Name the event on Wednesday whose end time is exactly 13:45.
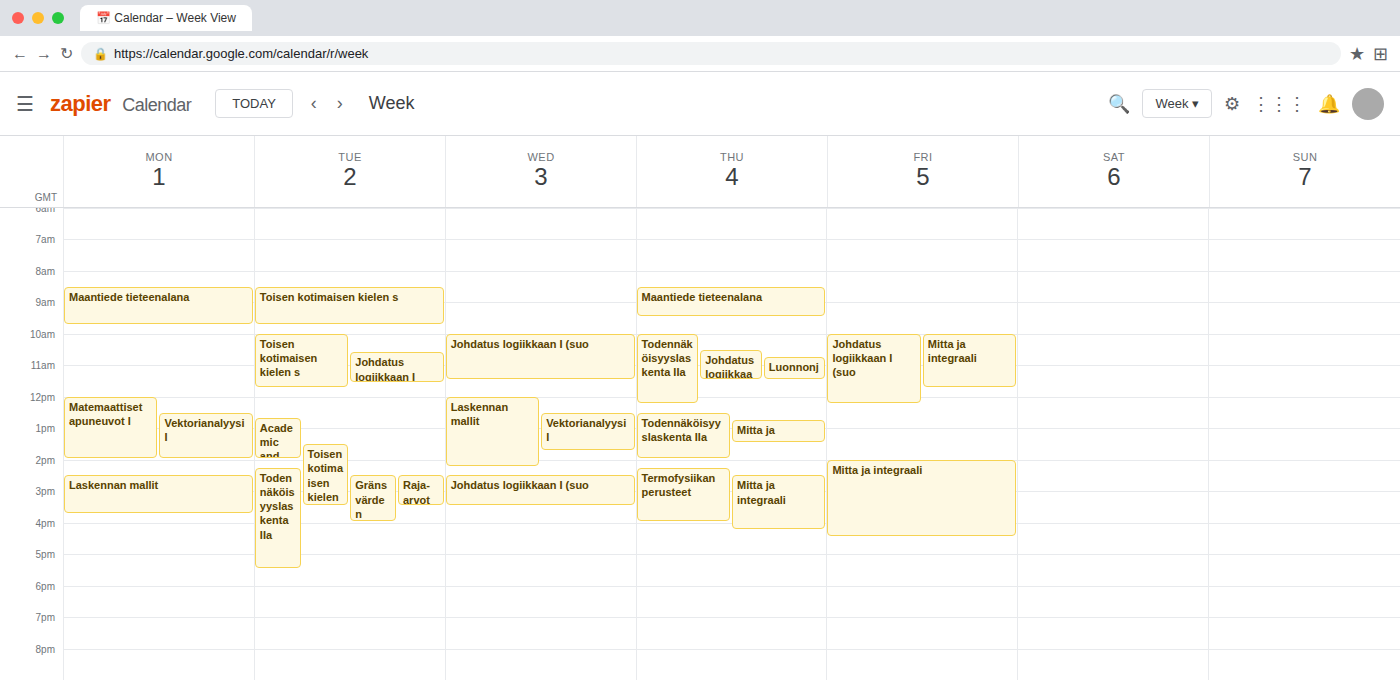
"Vektorianalyysi I"